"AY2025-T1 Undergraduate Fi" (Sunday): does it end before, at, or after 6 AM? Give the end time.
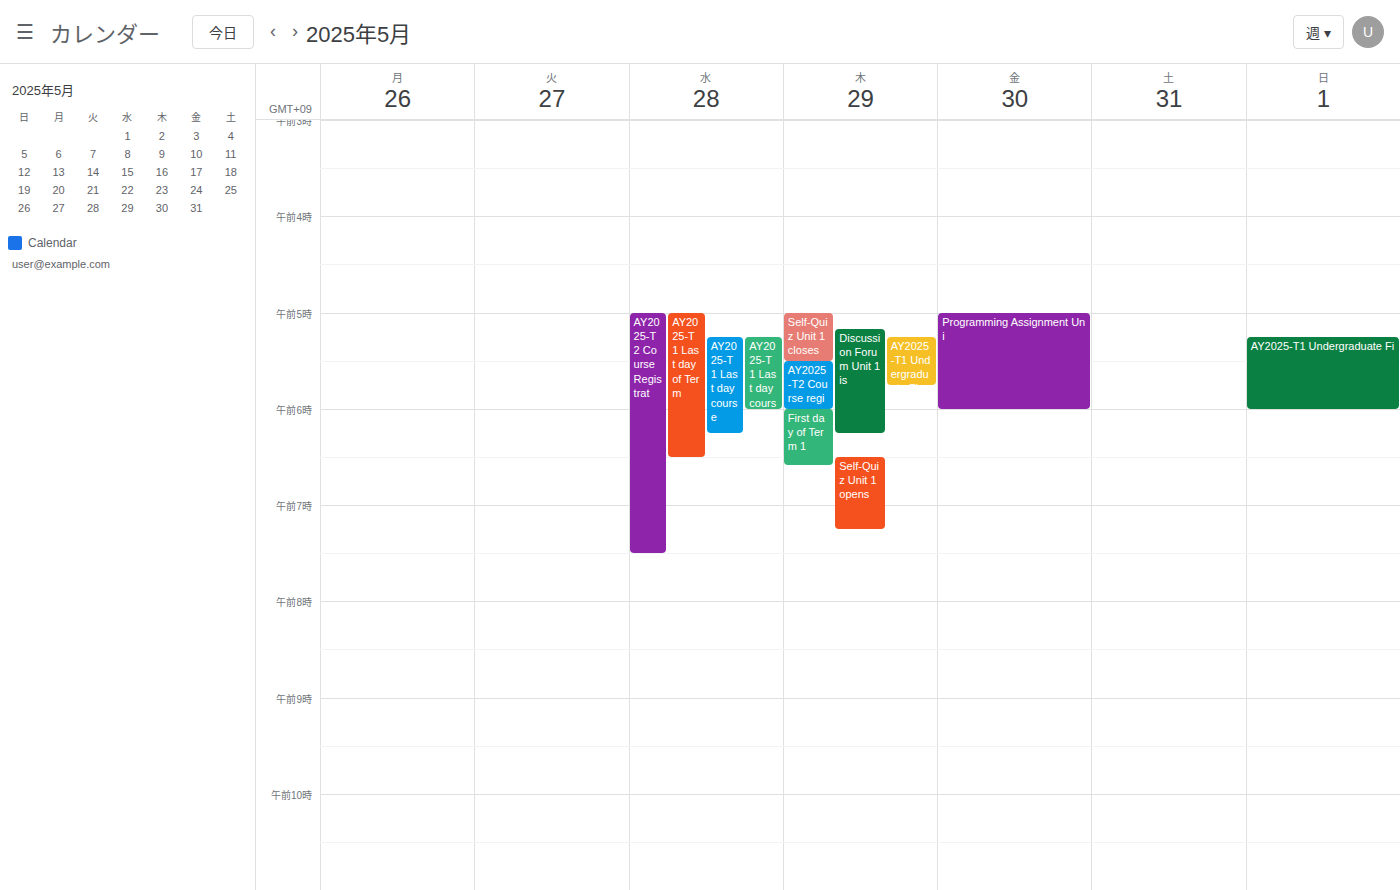
6:00 AM -- exactly at 6 AM, on the 6 AM line.